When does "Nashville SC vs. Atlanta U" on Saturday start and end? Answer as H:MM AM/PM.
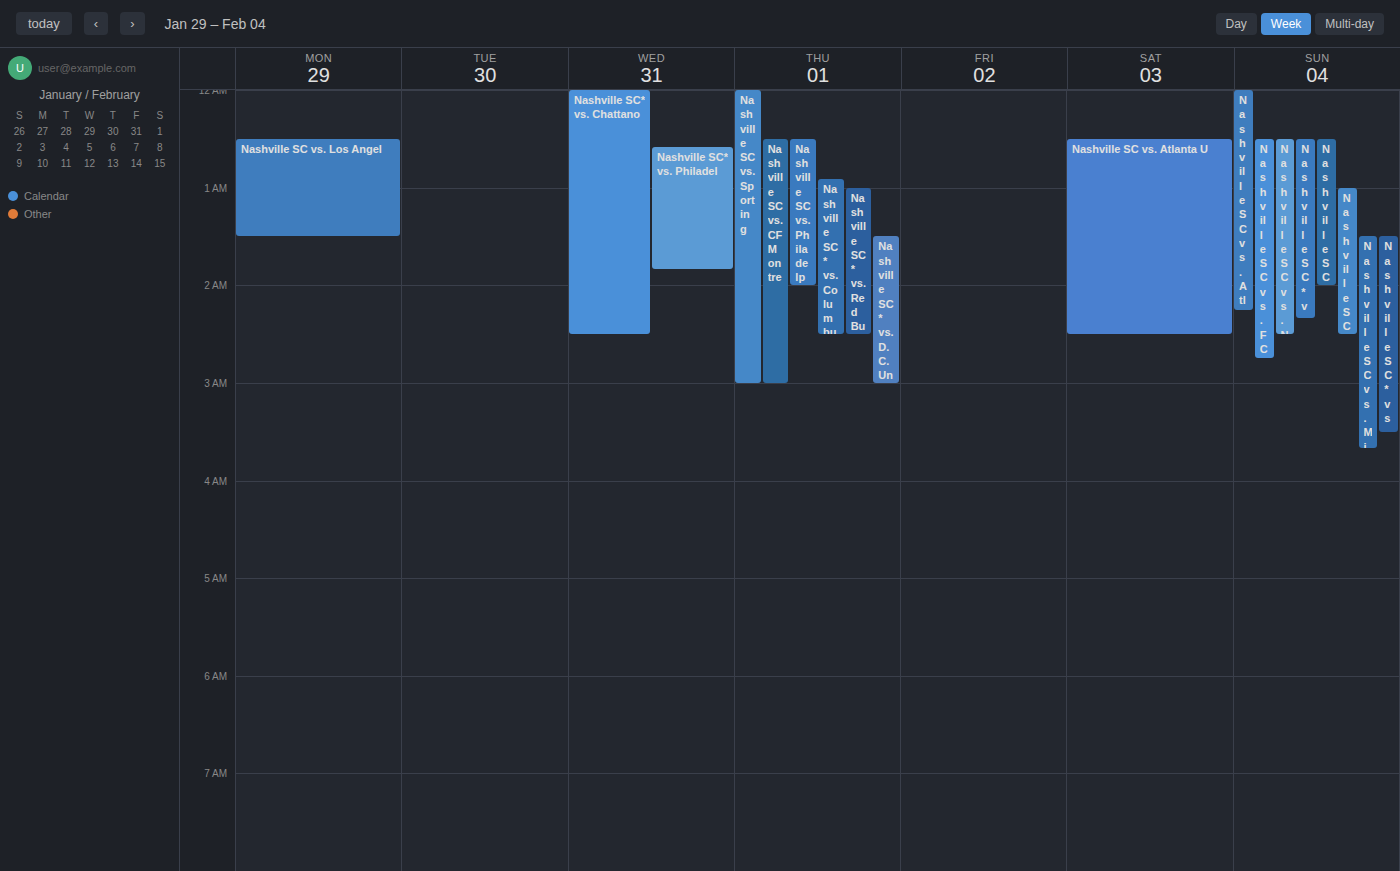
12:30 AM to 2:30 AM